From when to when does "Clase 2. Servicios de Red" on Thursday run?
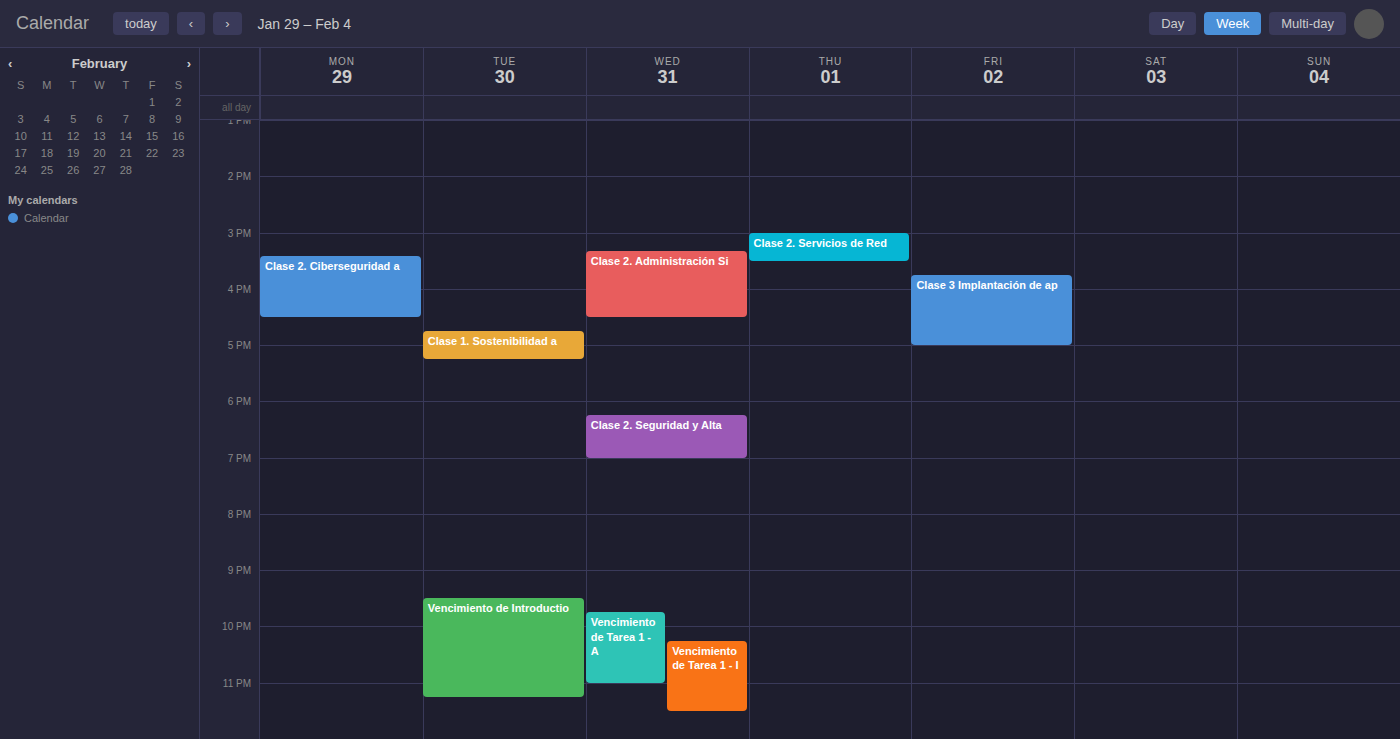
3:00 PM to 3:30 PM